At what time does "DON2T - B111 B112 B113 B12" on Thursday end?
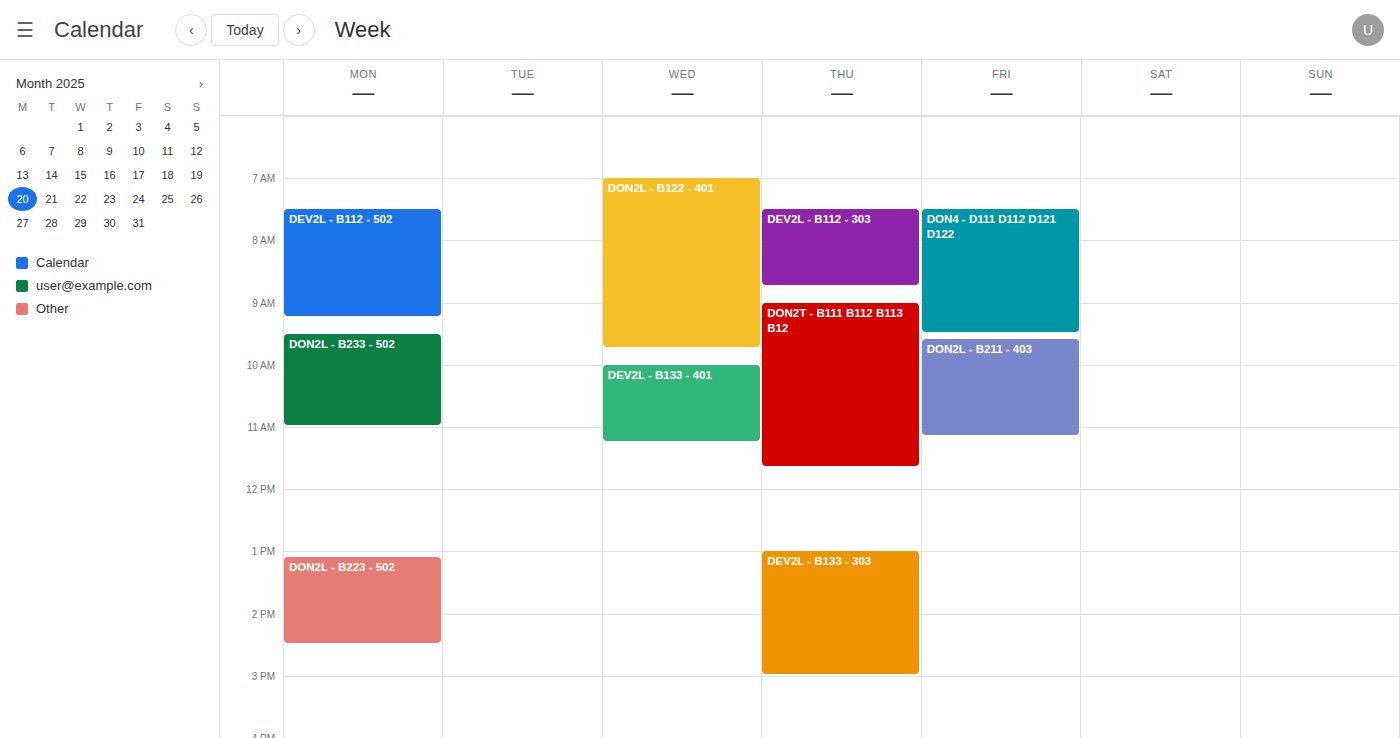
11:40 AM